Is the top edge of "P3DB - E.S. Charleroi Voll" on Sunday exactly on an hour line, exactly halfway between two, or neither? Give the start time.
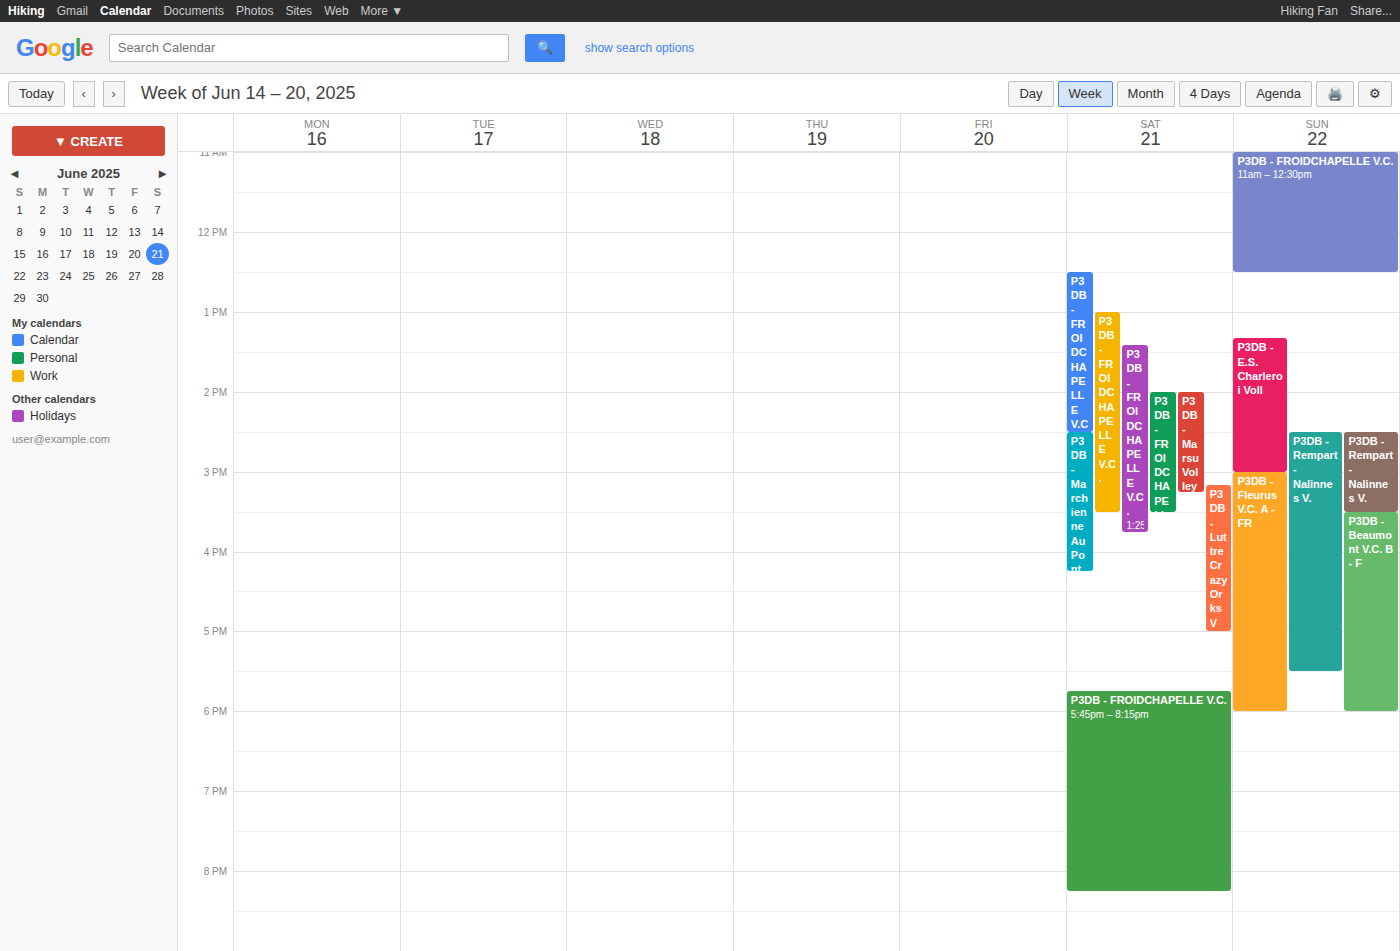
1:20 PM -- neither: 20 minutes below the 1 PM line and 40 minutes above the 2 PM line.